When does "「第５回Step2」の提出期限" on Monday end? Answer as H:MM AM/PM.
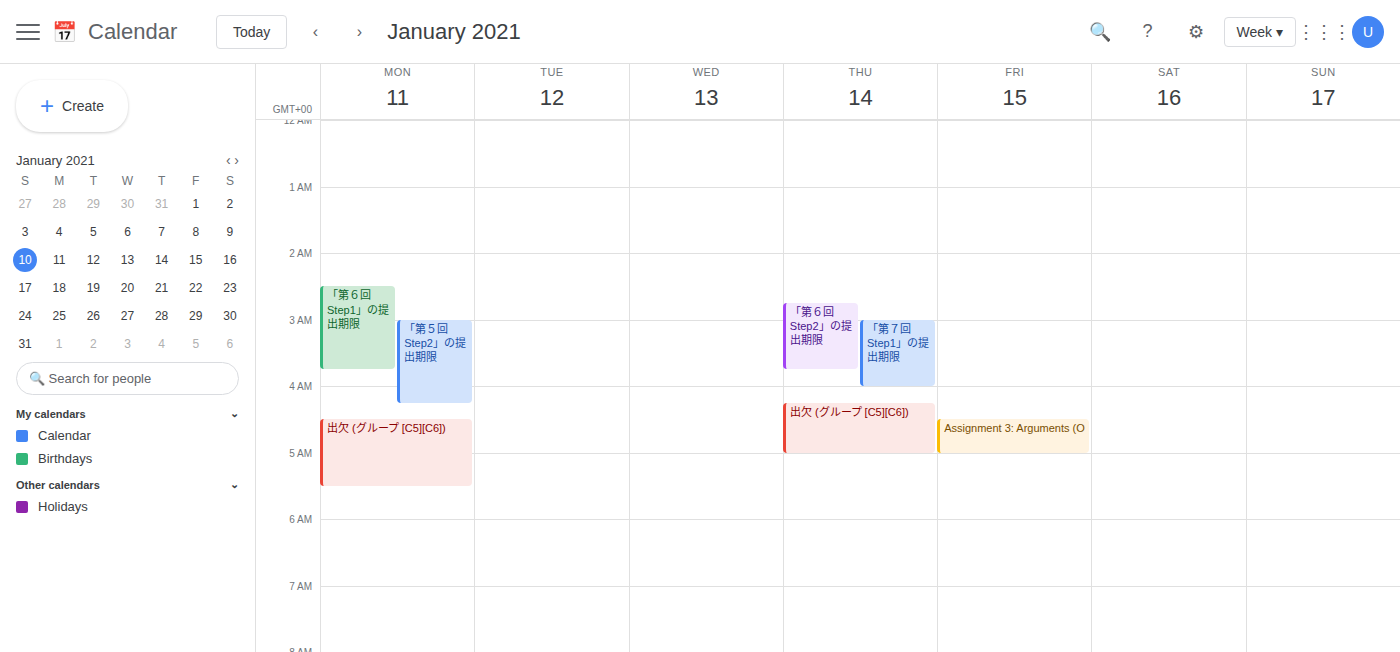
4:15 AM